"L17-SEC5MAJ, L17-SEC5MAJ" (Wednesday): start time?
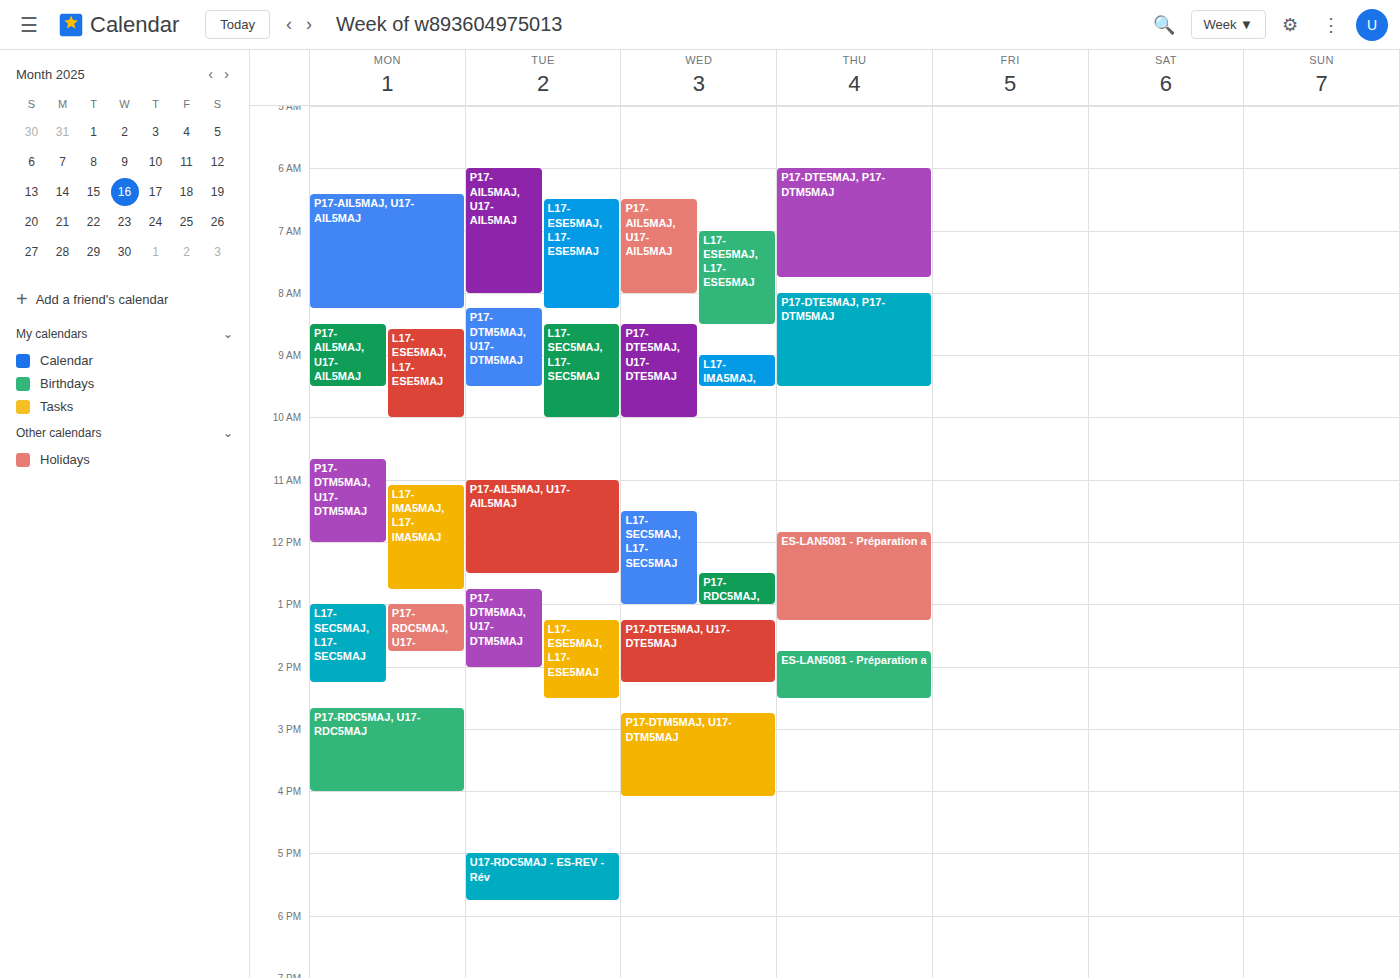
11:30 AM